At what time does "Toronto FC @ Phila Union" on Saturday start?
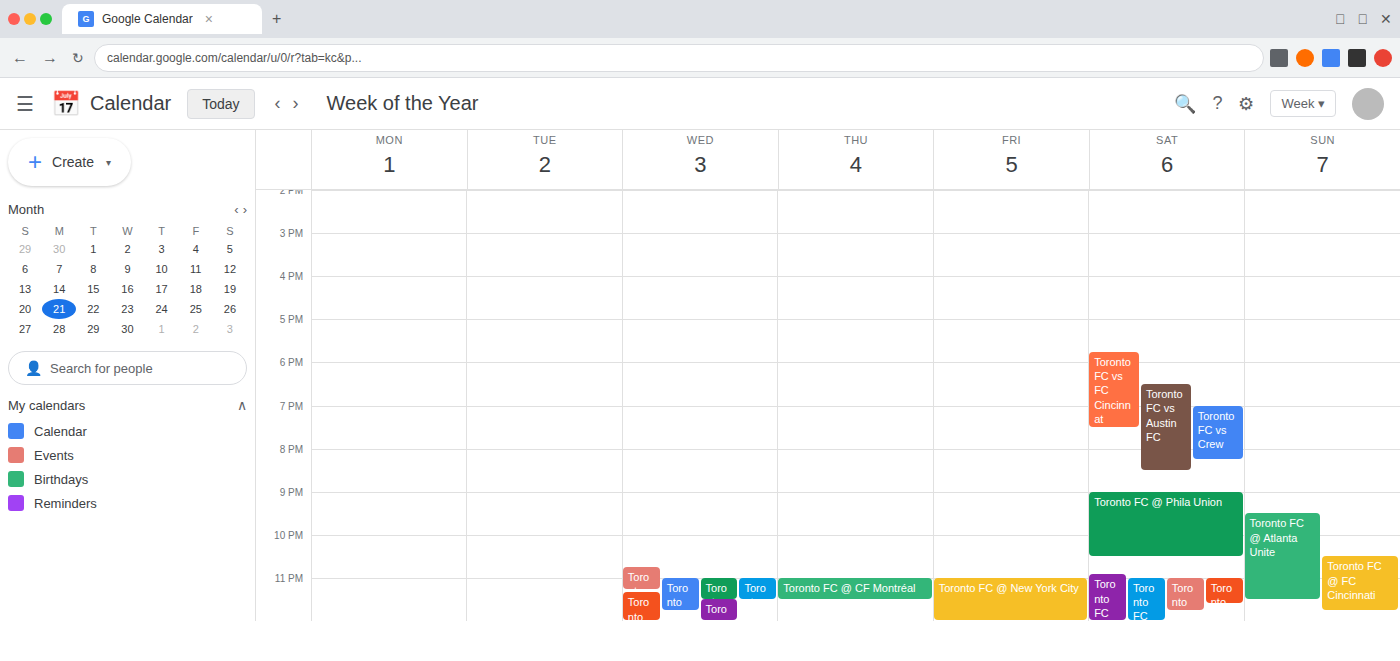
9:00 PM